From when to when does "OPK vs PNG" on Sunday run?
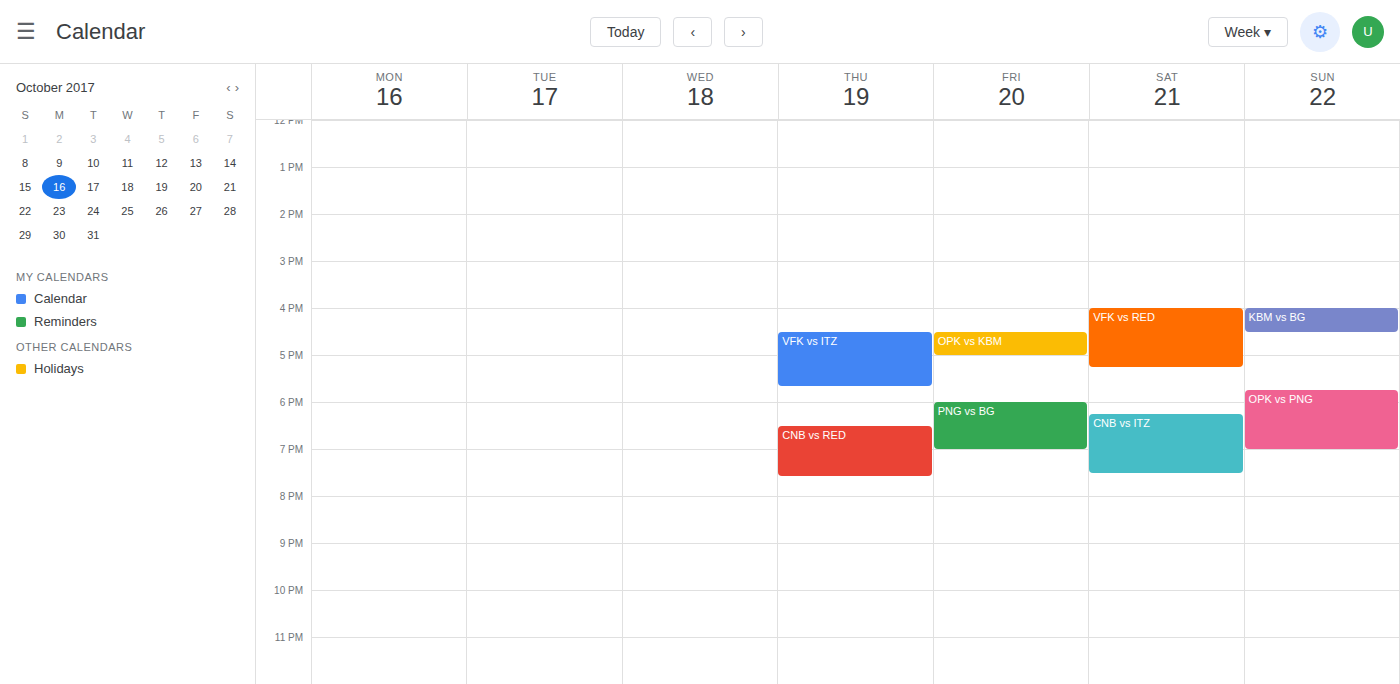
5:45 PM to 7:00 PM